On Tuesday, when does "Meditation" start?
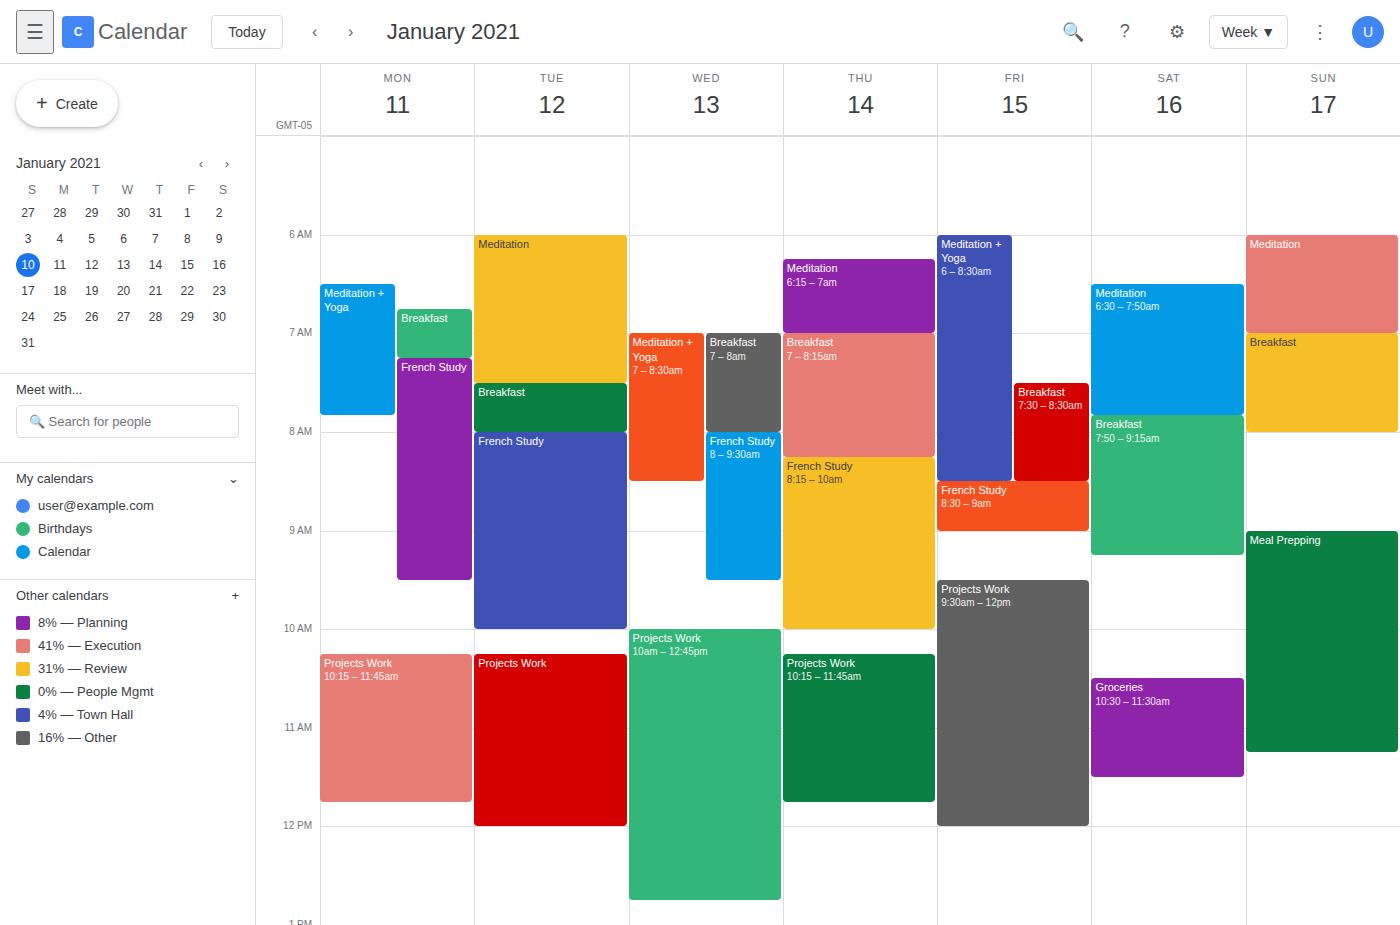
6:00 AM